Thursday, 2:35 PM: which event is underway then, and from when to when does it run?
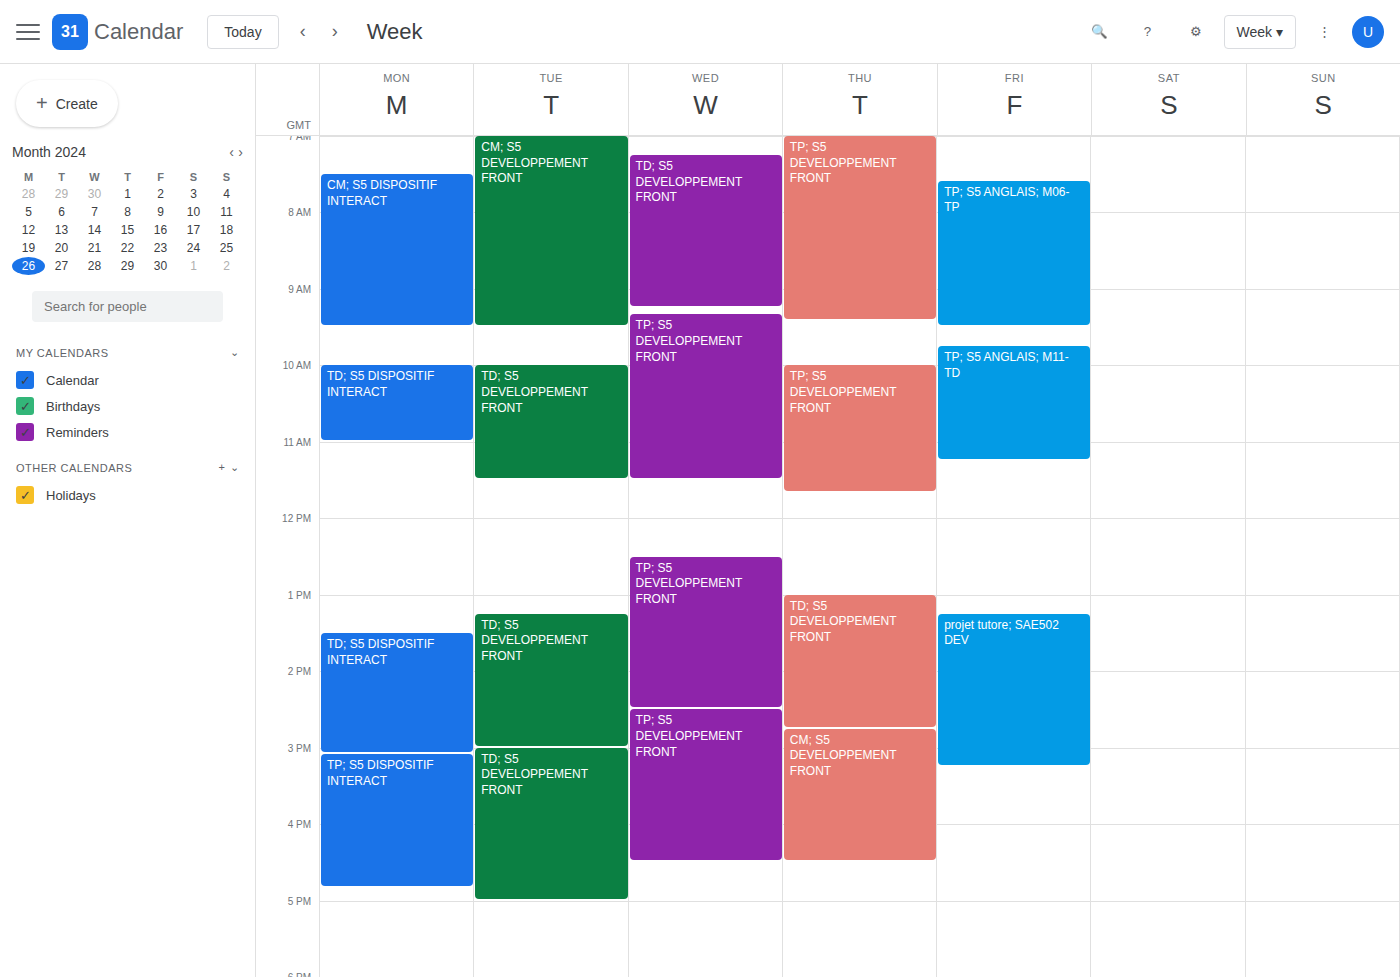
"TD; S5 DEVELOPPEMENT FRONT", 1:00 PM to 2:45 PM